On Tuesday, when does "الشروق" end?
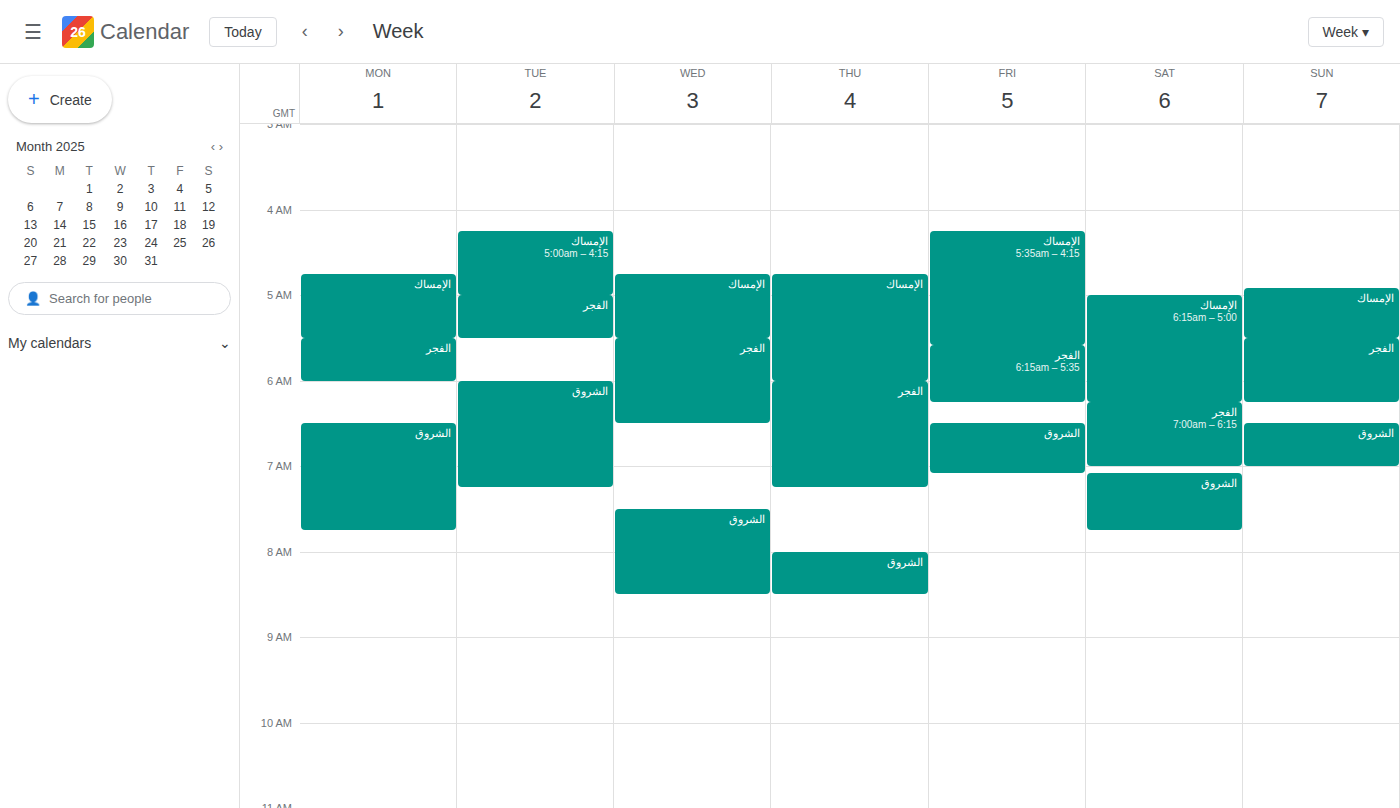
7:15 AM